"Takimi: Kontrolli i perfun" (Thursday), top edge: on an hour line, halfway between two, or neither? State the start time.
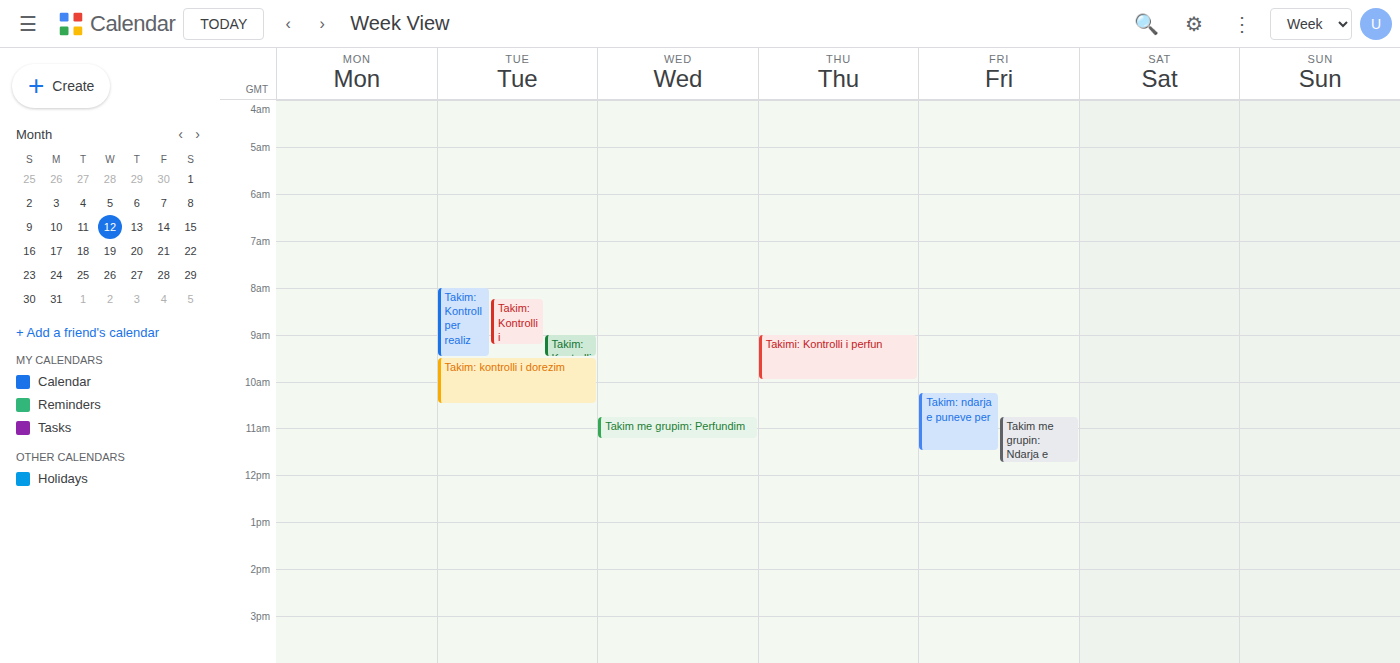
9:00 AM -- exactly on the 9 AM line.